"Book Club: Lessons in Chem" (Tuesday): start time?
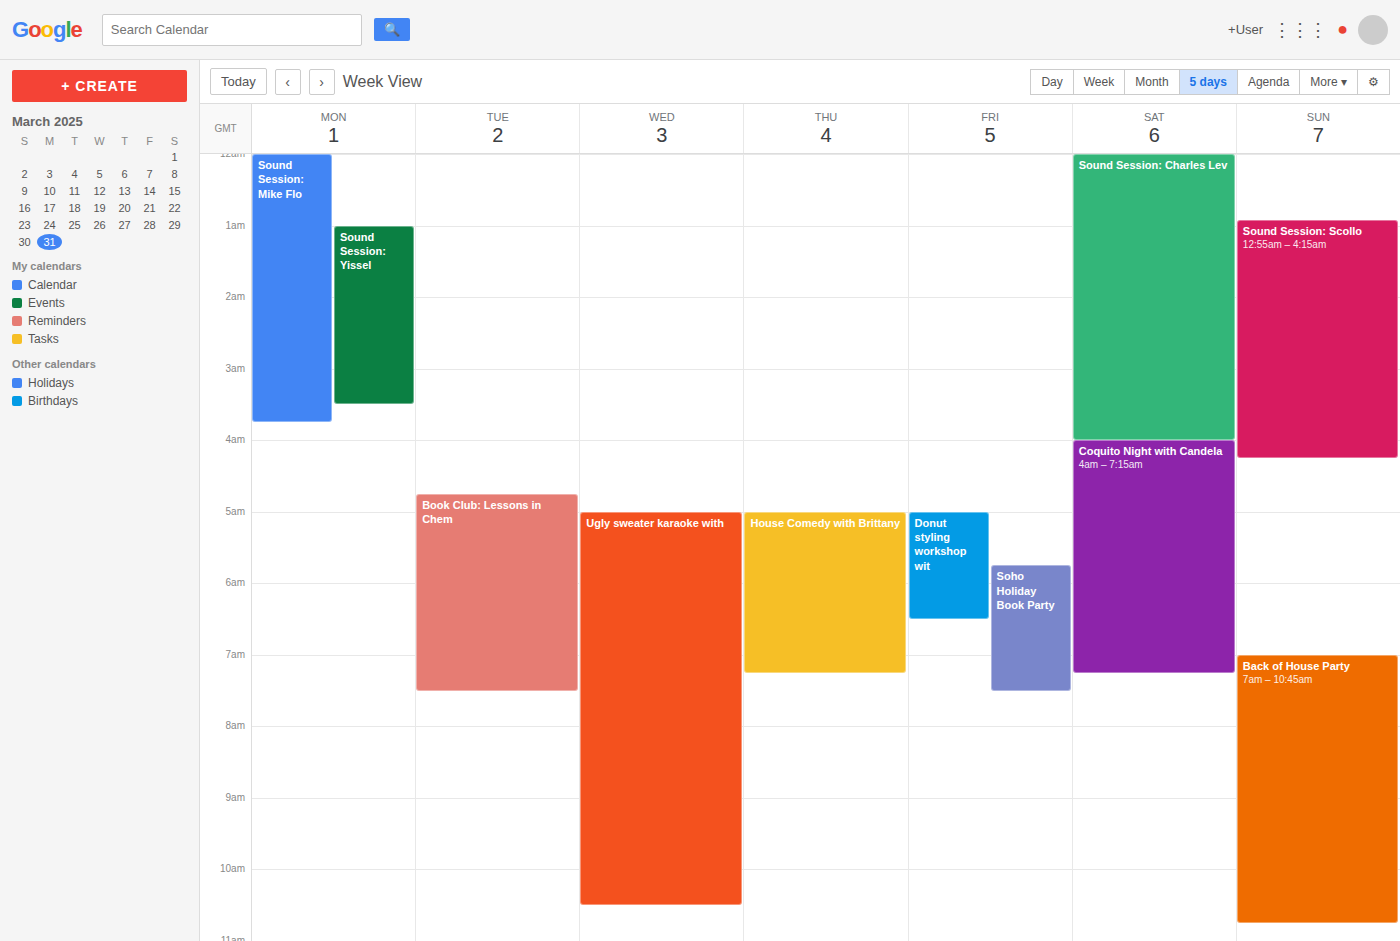
4:45 AM